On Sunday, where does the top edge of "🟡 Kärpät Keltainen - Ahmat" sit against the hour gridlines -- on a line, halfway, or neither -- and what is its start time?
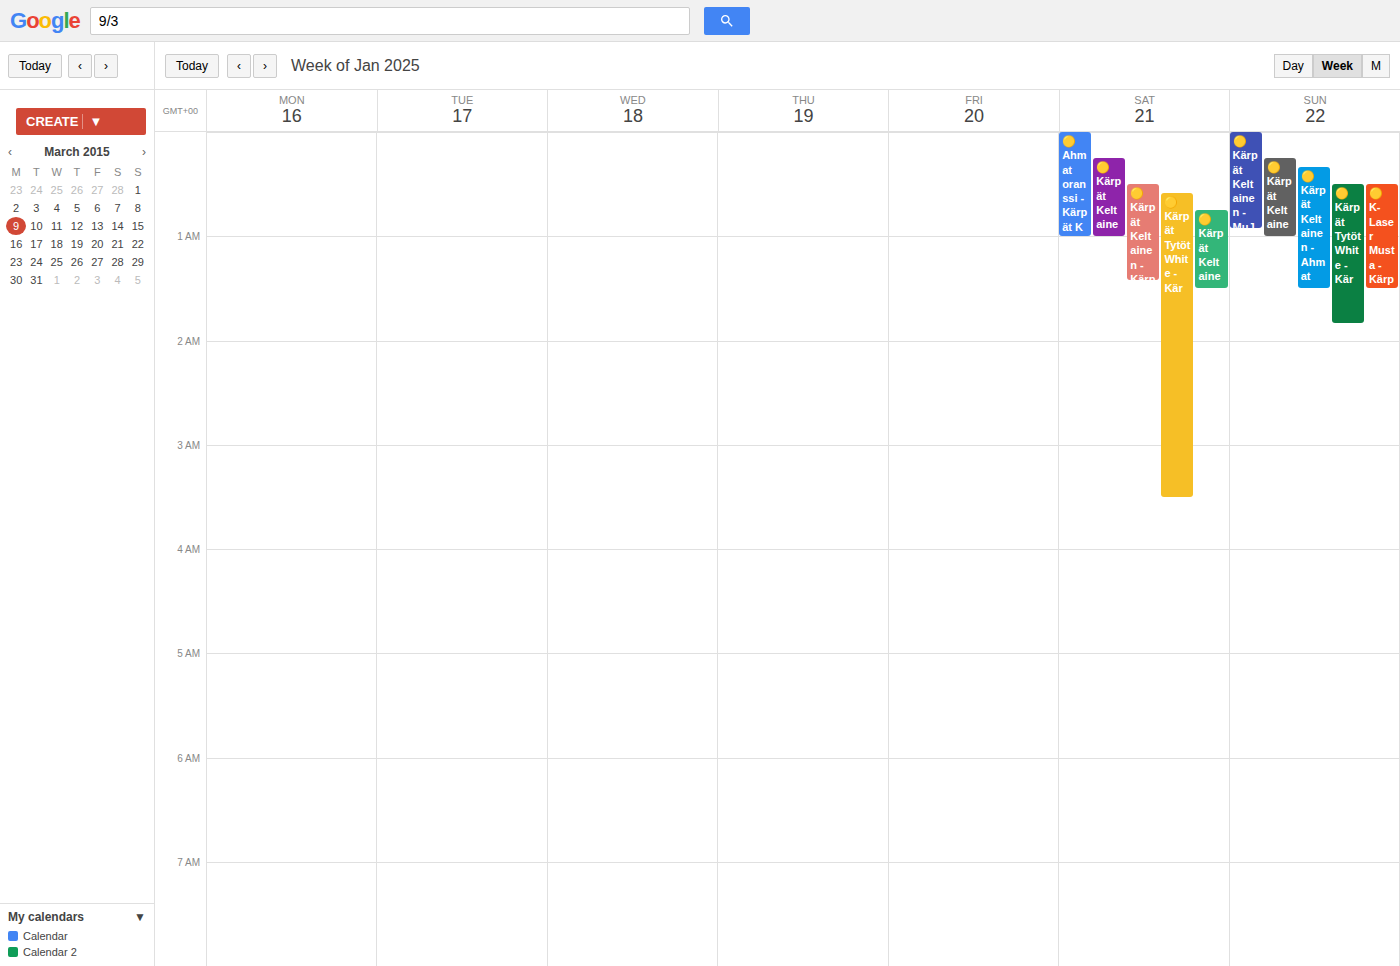
12:20 AM -- neither: 20 minutes below the 12 AM line and 40 minutes above the 1 AM line.